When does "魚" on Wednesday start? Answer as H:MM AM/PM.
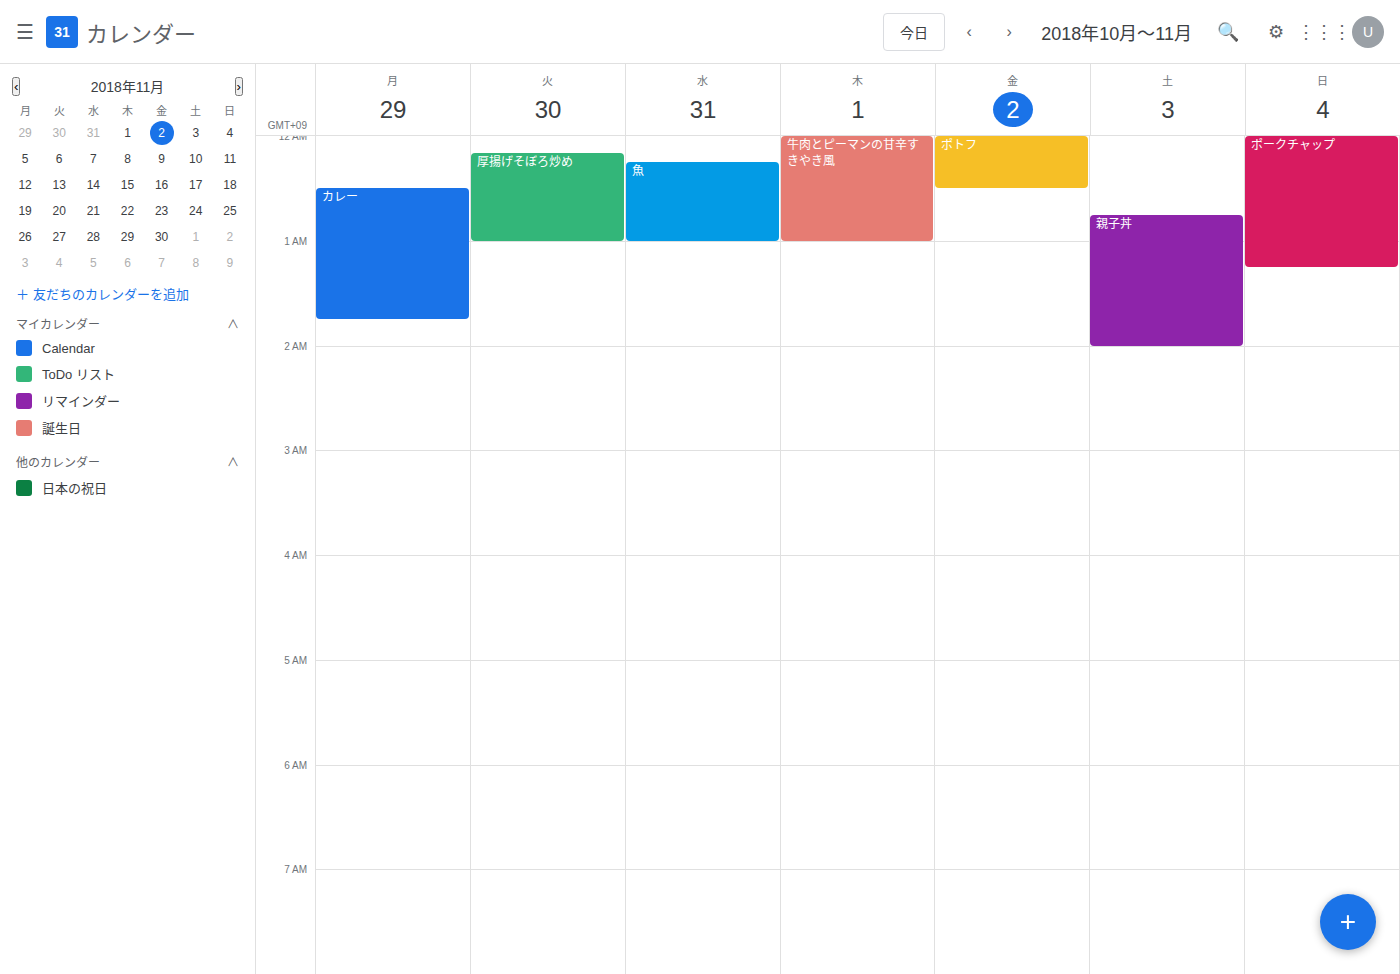
12:15 AM